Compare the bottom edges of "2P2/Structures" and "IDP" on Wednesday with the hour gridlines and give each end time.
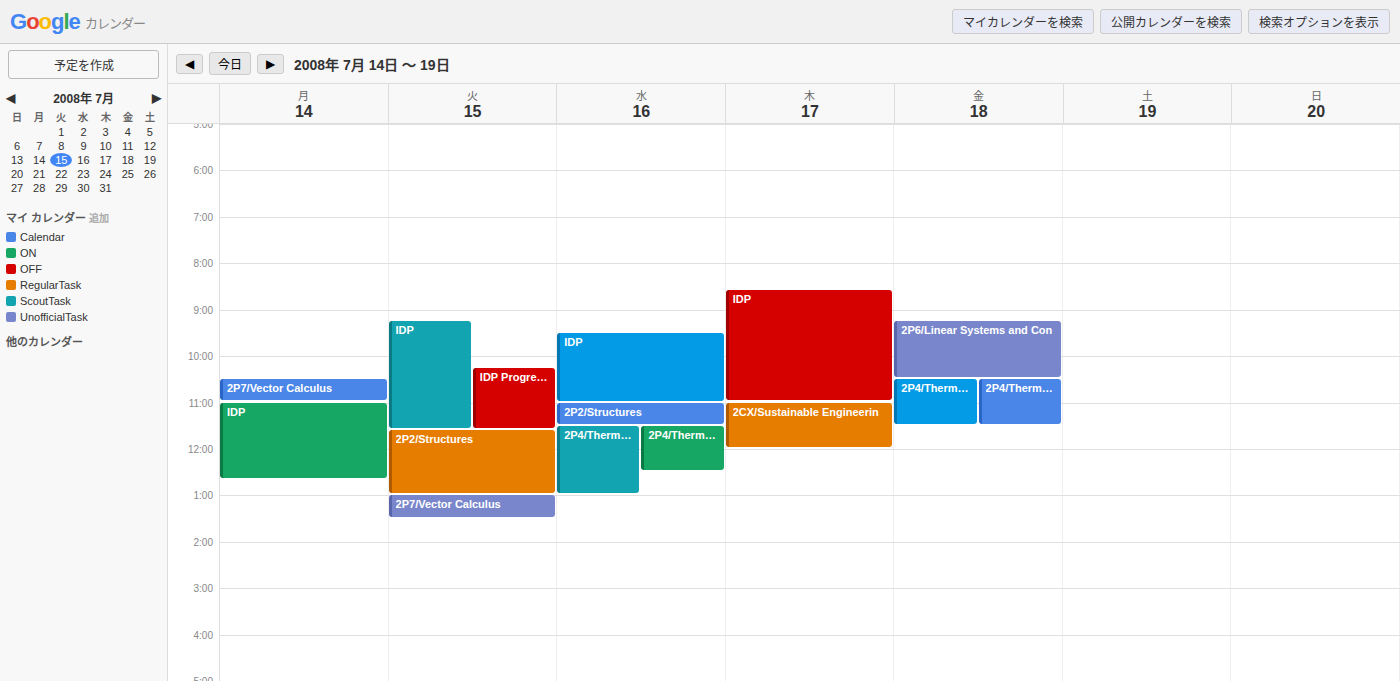
"2P2/Structures": 11:30 AM, halfway between the 11 AM and 12 PM lines. "IDP": 11:00 AM, exactly on the 11 AM line.